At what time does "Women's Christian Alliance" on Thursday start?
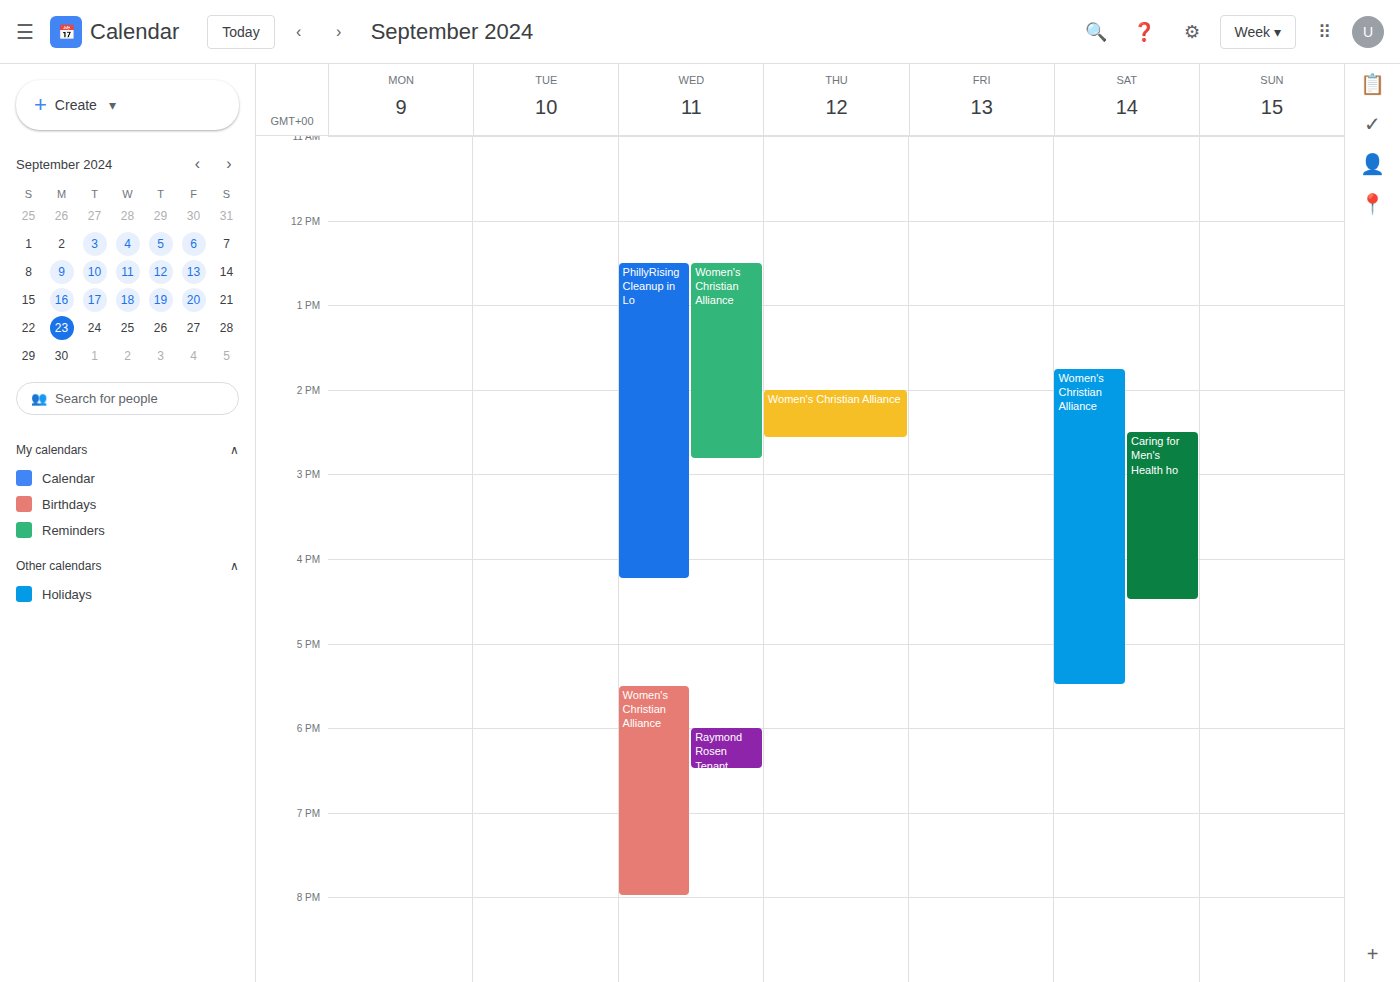
2:00 PM